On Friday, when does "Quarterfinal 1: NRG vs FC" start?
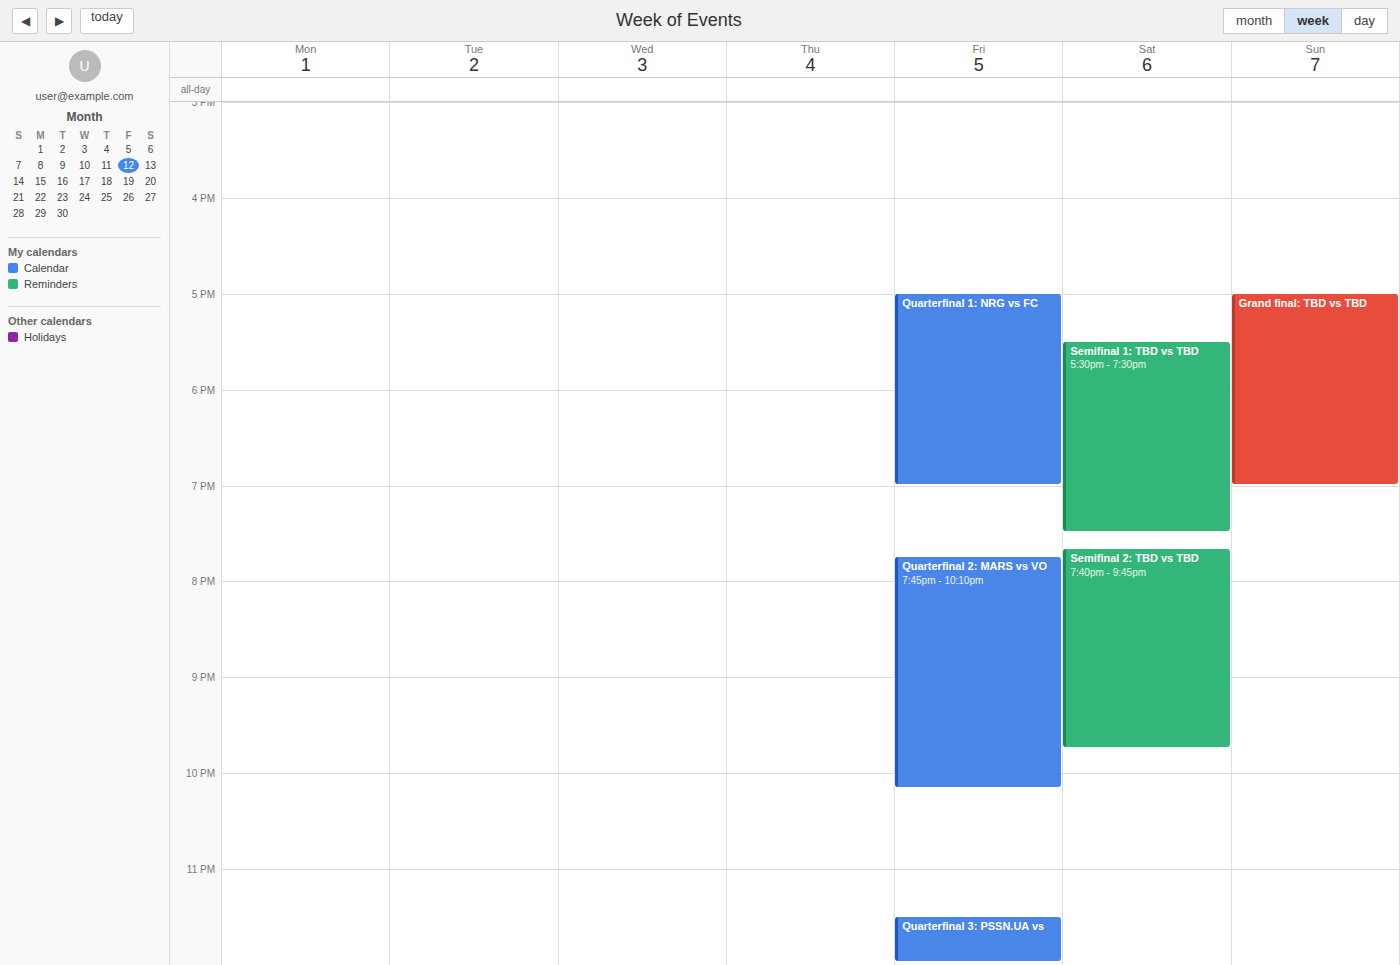
5:00 PM